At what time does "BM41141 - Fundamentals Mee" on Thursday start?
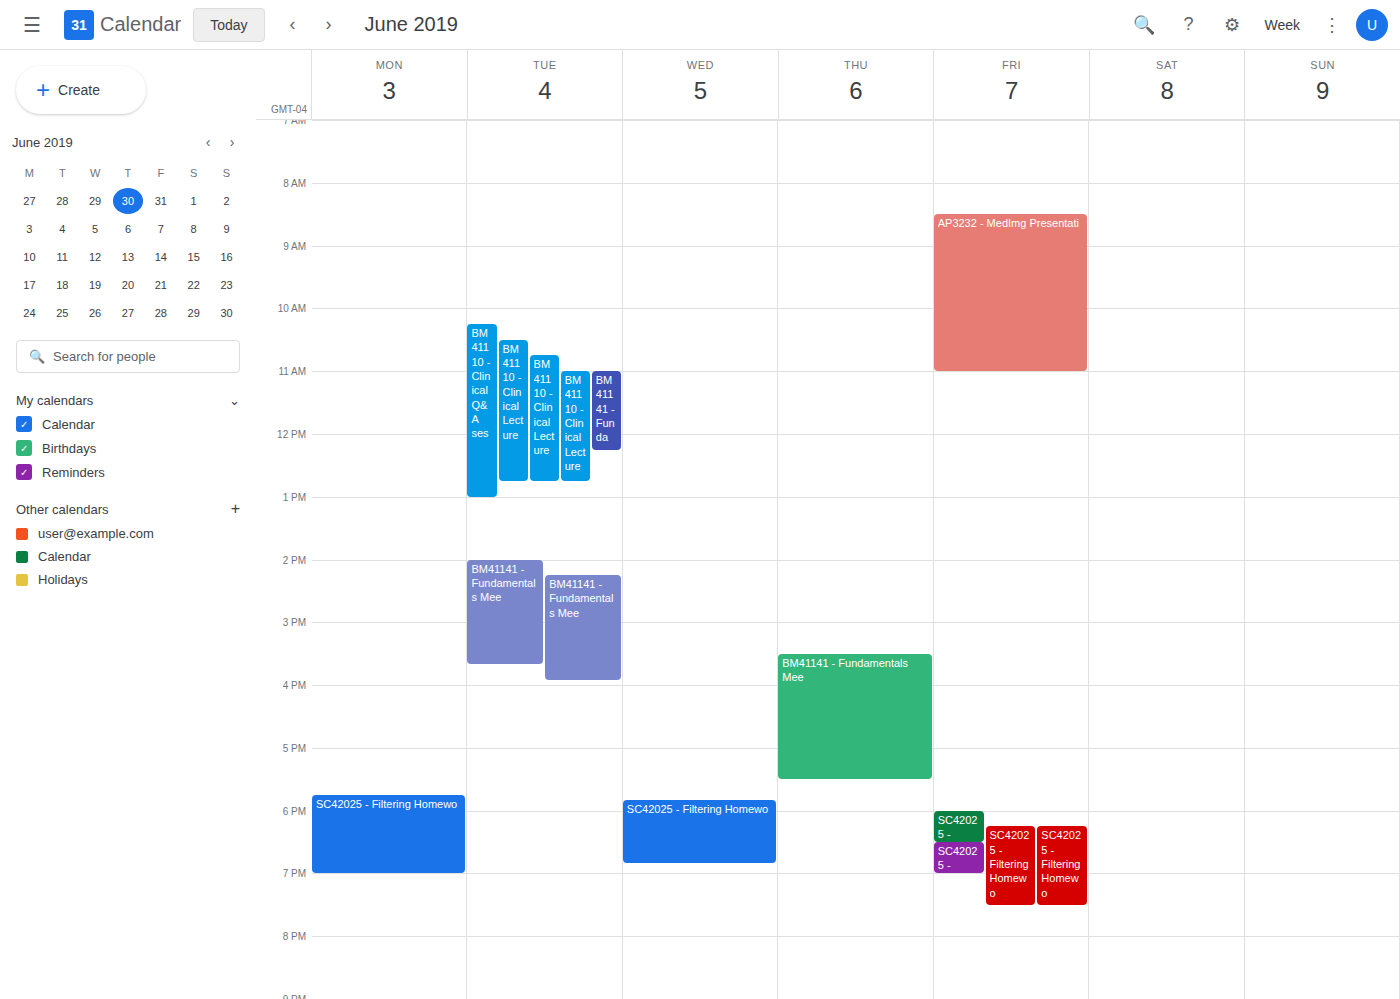
3:30 PM